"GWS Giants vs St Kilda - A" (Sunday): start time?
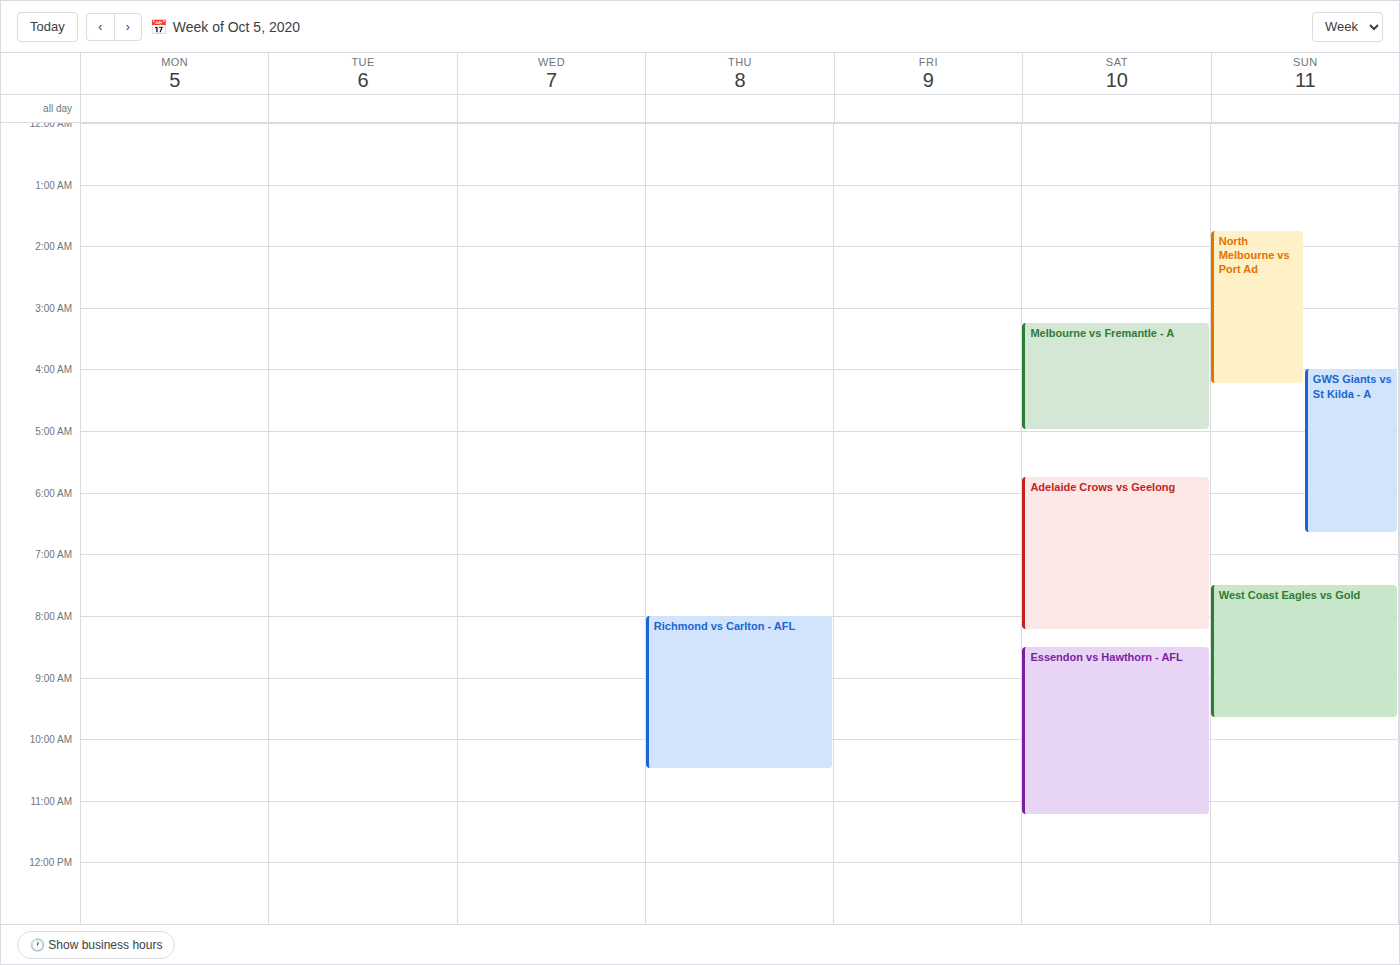
4:00 AM